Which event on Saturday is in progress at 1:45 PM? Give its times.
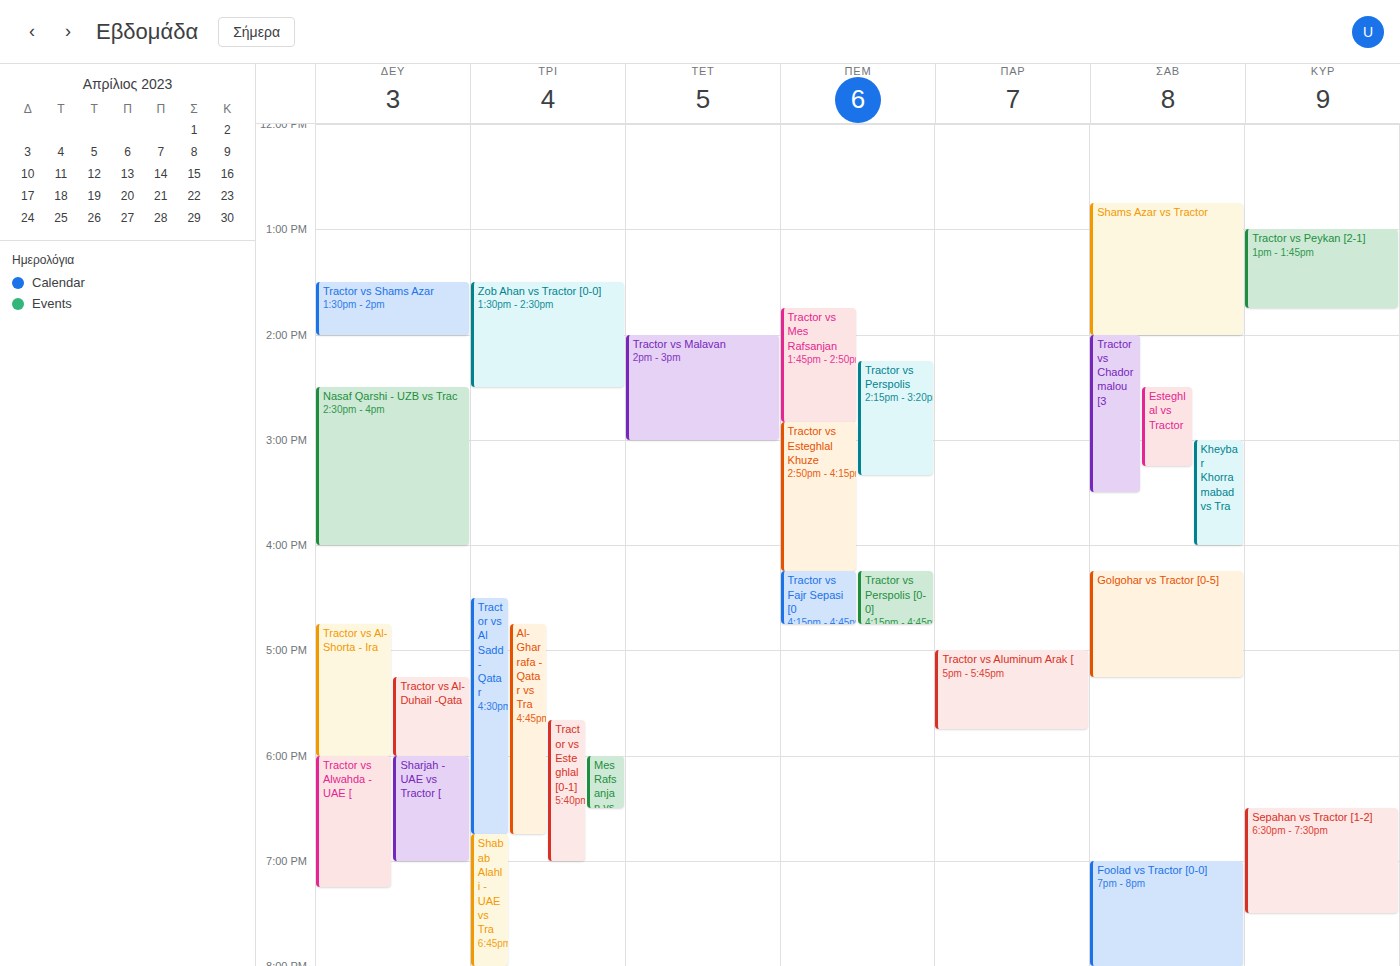
"Shams Azar vs Tractor", 12:45 PM to 2:00 PM